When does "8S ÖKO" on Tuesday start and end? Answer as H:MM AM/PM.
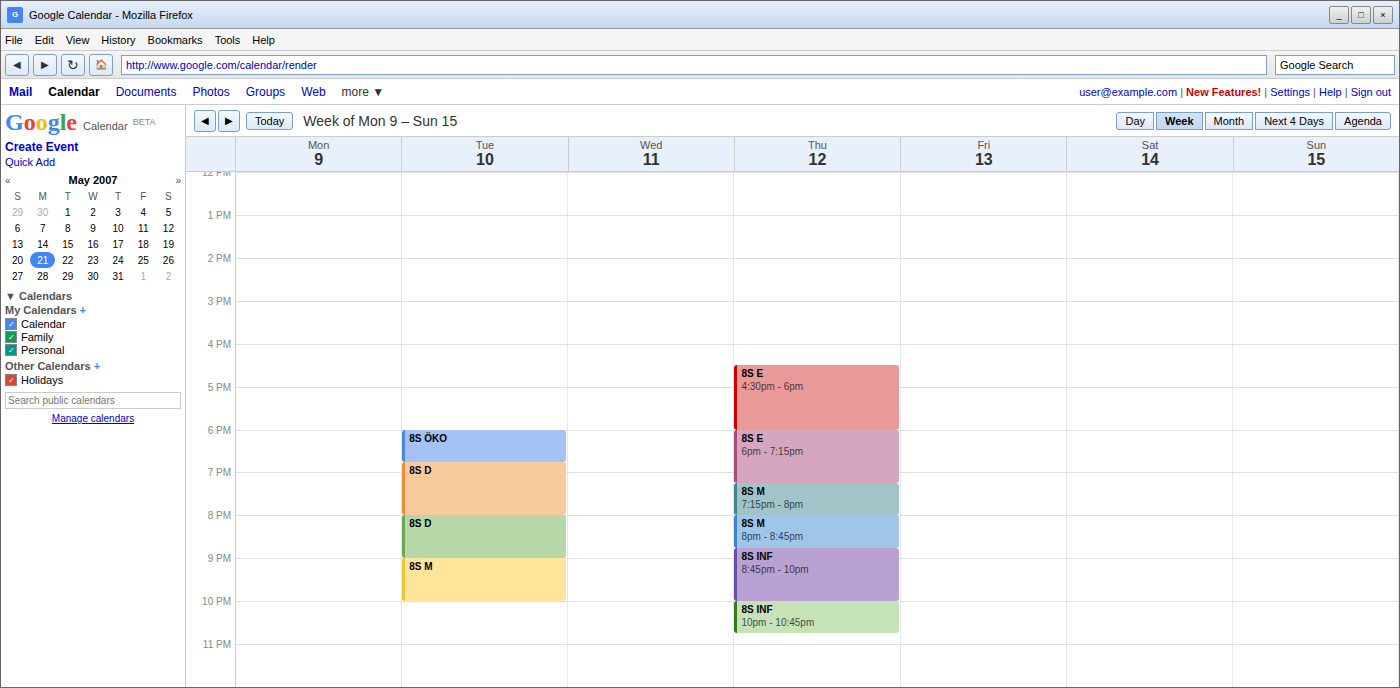
6:00 PM to 6:45 PM